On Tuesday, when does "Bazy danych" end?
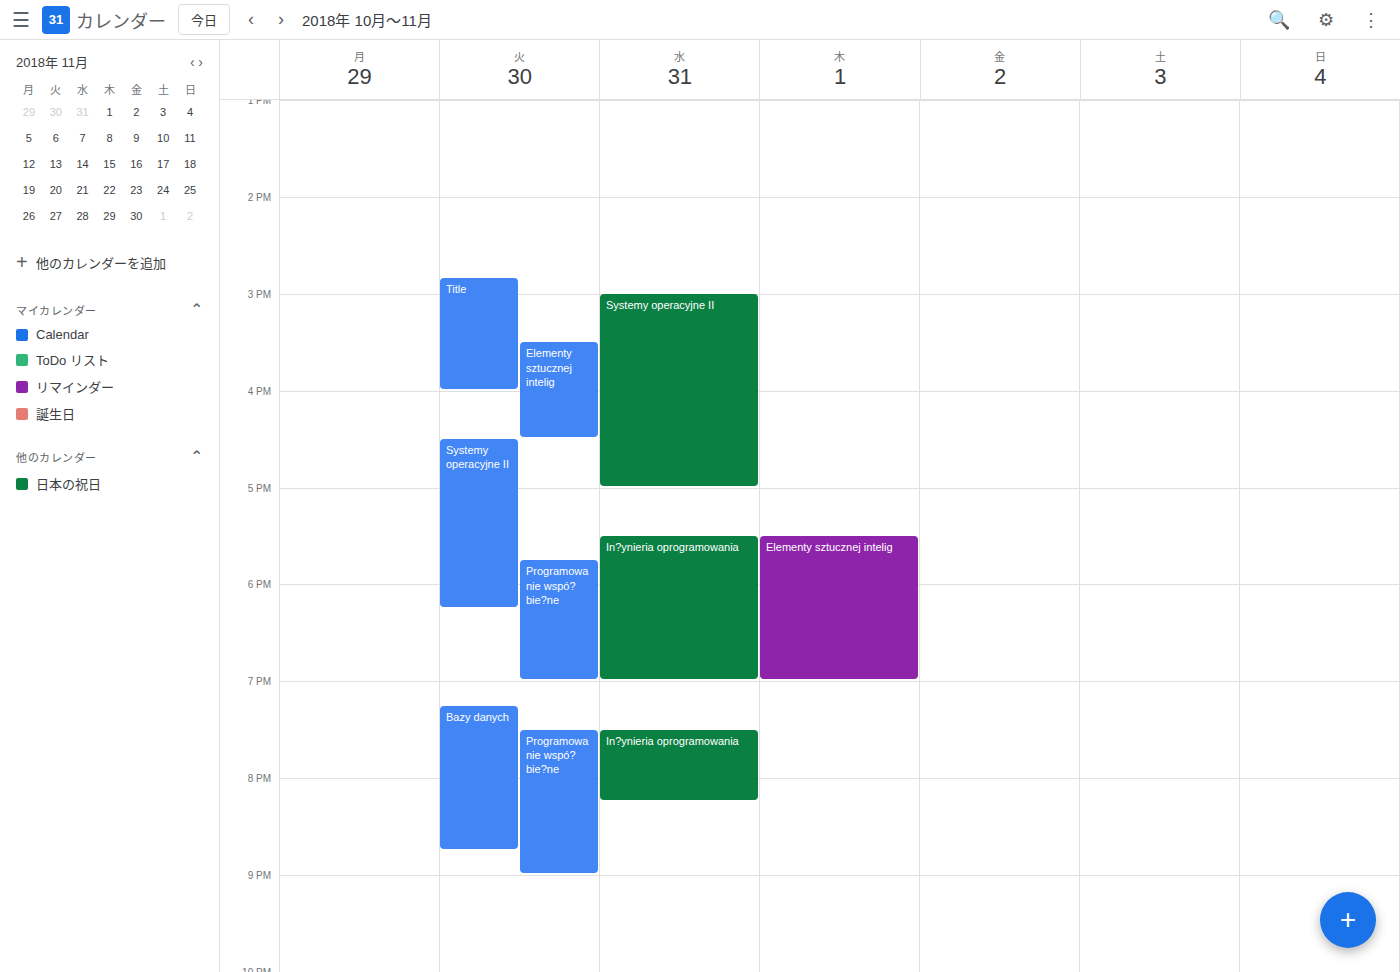
8:45 PM